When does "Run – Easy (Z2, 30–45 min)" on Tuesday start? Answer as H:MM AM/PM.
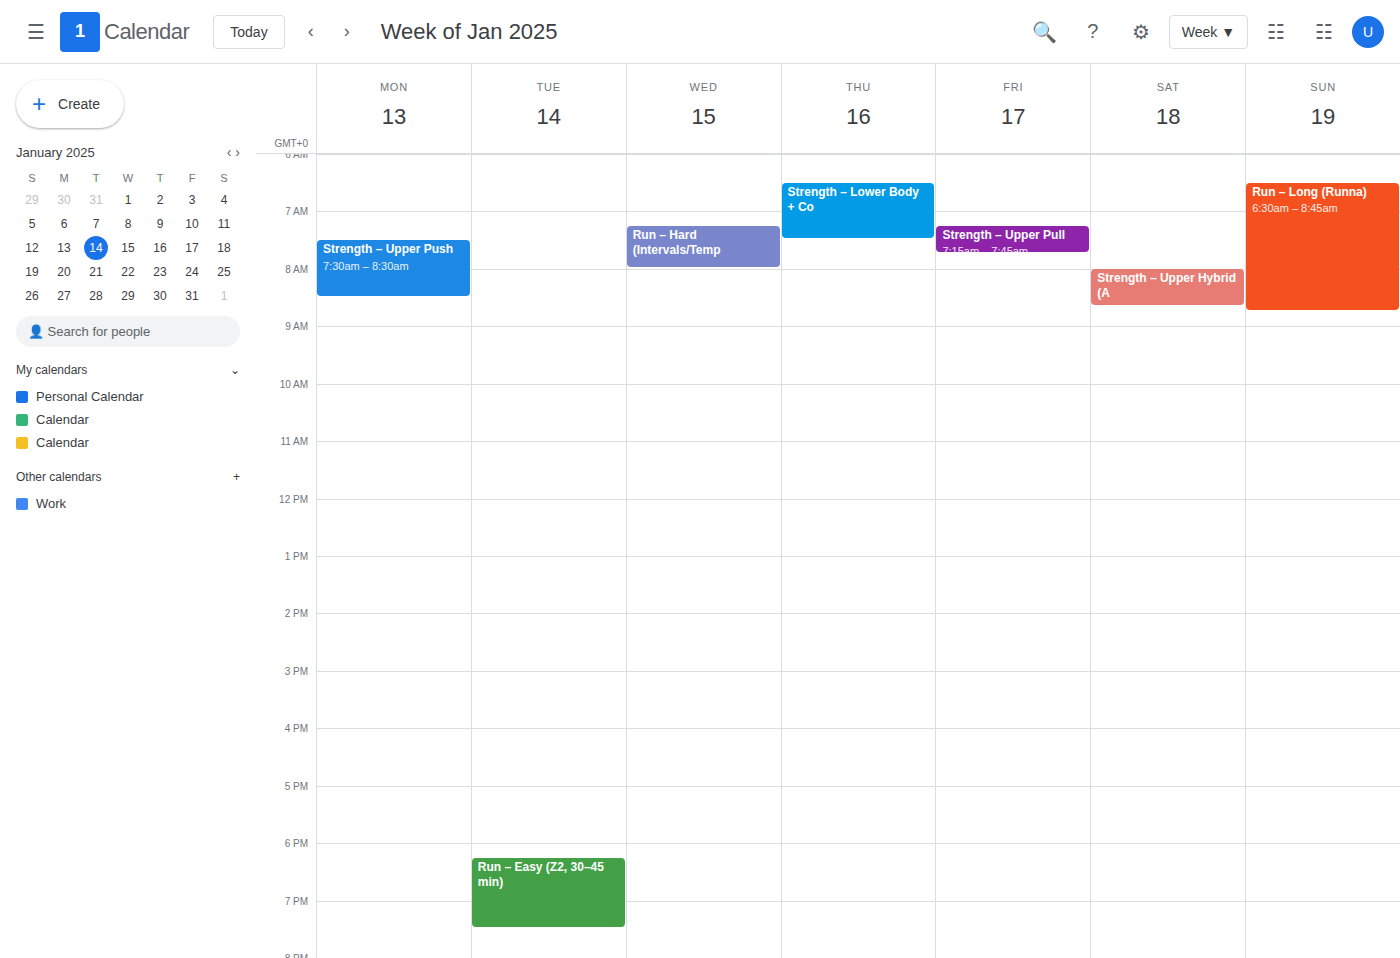
6:15 PM